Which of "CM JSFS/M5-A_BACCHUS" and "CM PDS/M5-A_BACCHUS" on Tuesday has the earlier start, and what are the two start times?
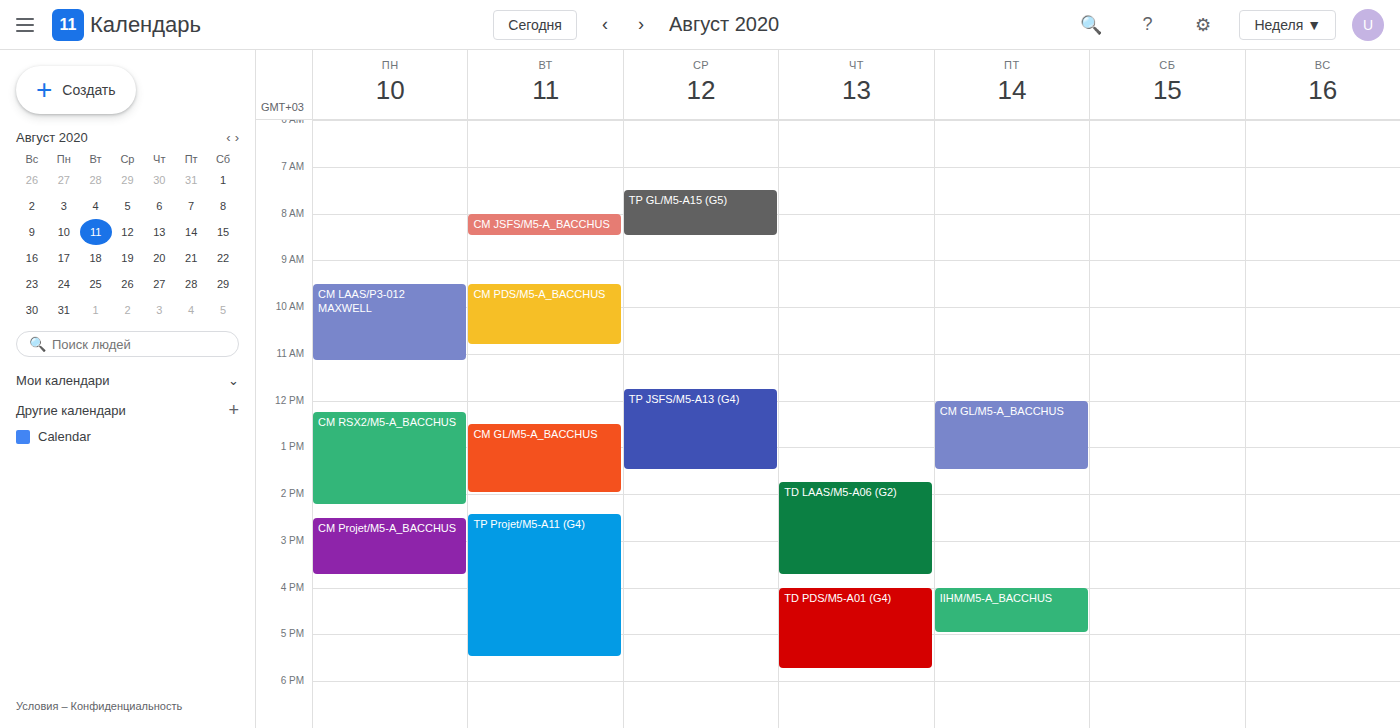
"CM JSFS/M5-A_BACCHUS" 8:00 AM; "CM PDS/M5-A_BACCHUS" 9:30 AM.